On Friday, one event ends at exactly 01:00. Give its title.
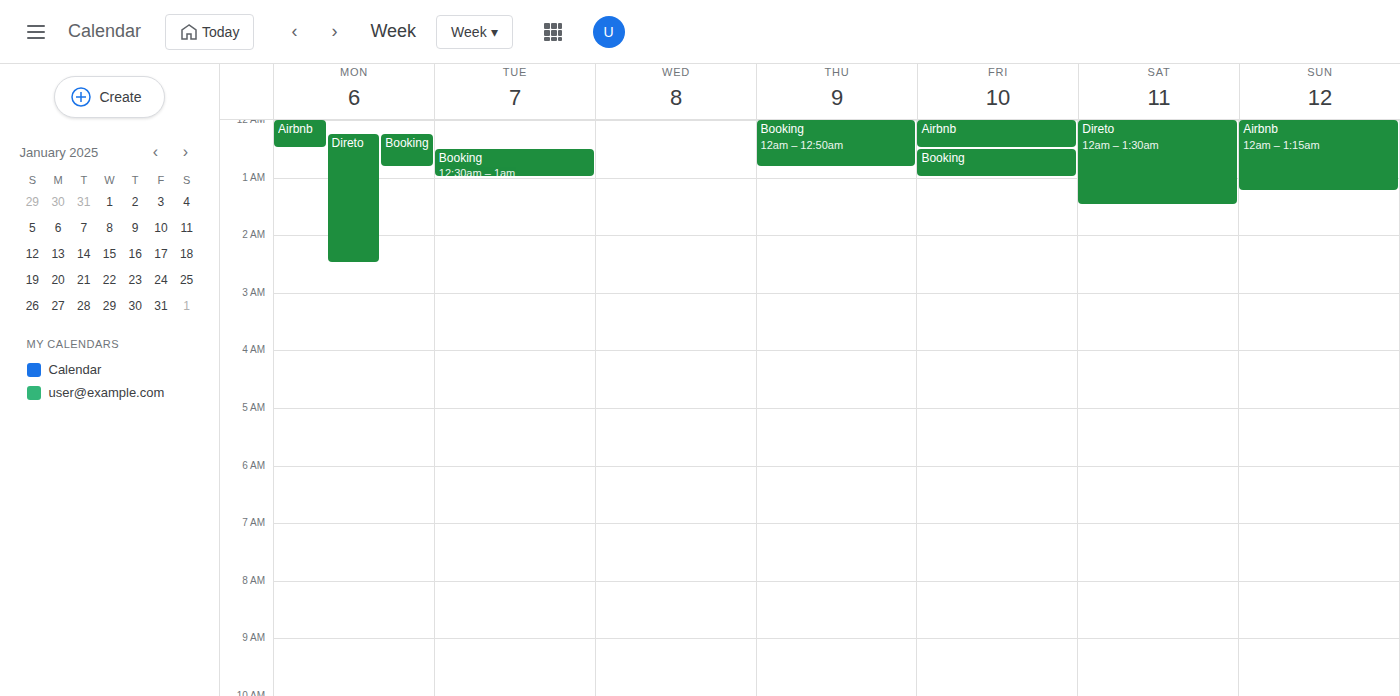
"Booking"